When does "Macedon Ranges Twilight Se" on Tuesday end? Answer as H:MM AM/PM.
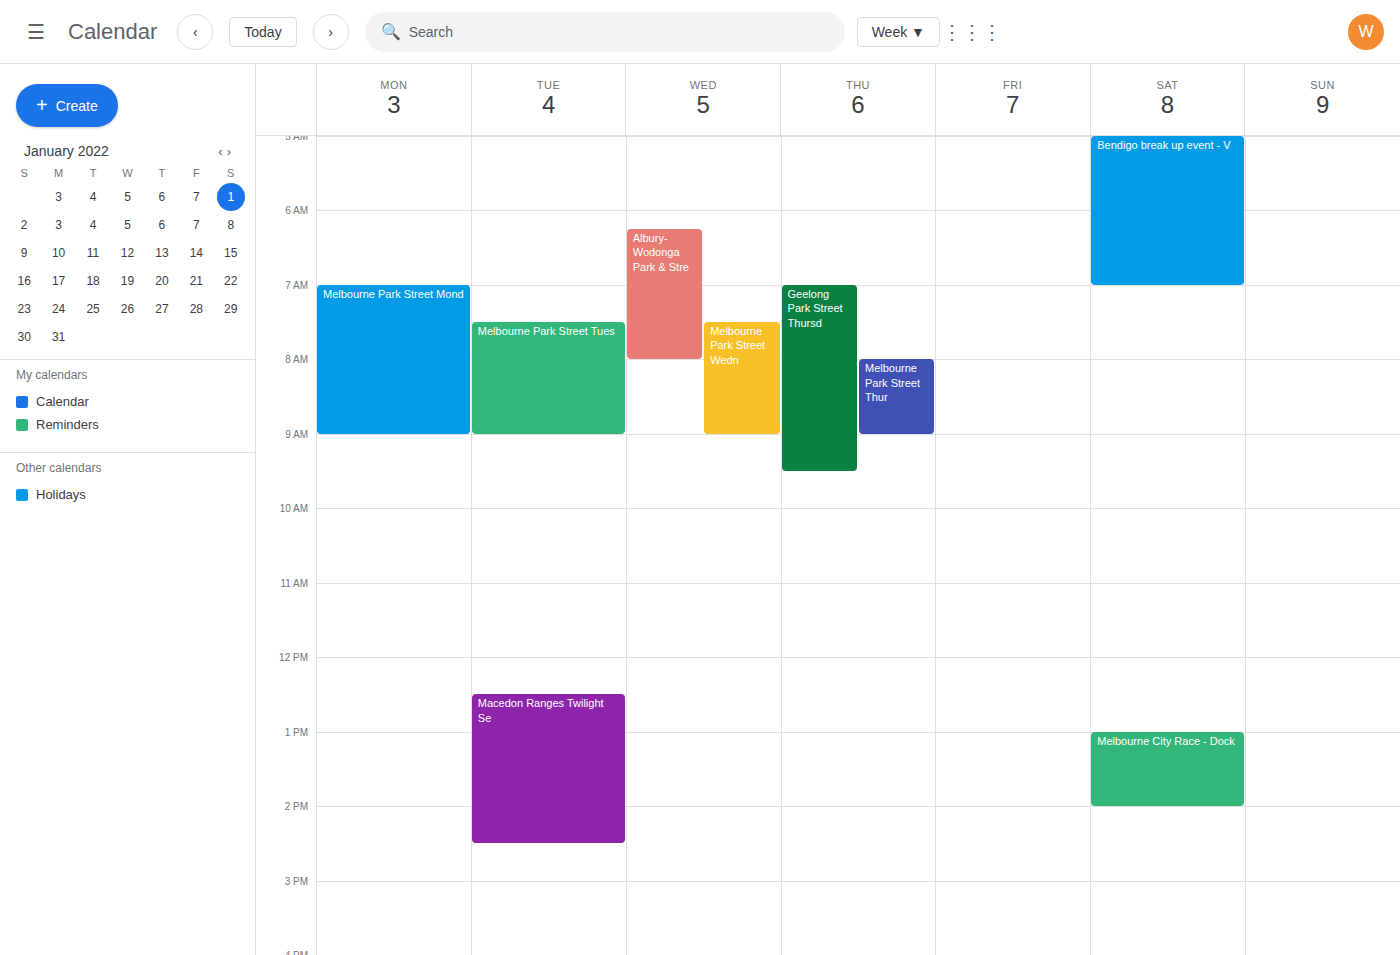
2:30 PM